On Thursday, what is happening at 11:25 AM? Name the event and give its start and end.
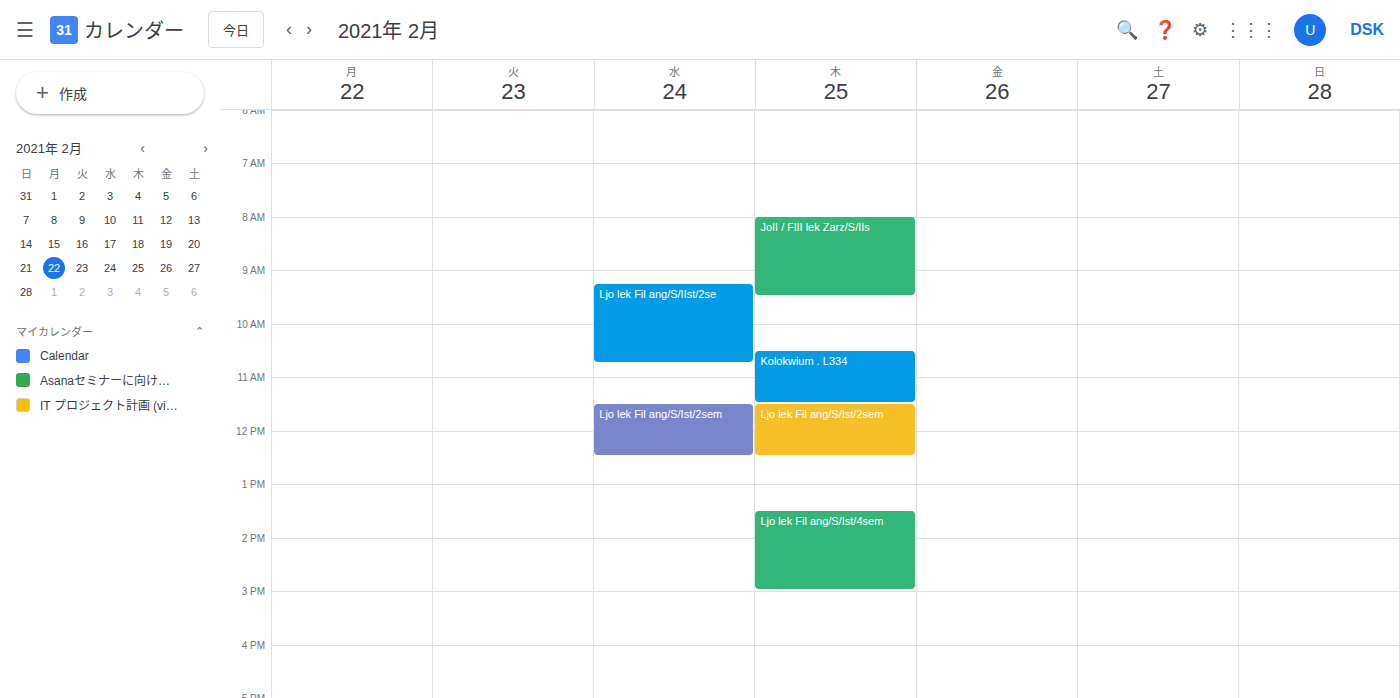
"Kolokwium . L334", 10:30 AM to 11:30 AM